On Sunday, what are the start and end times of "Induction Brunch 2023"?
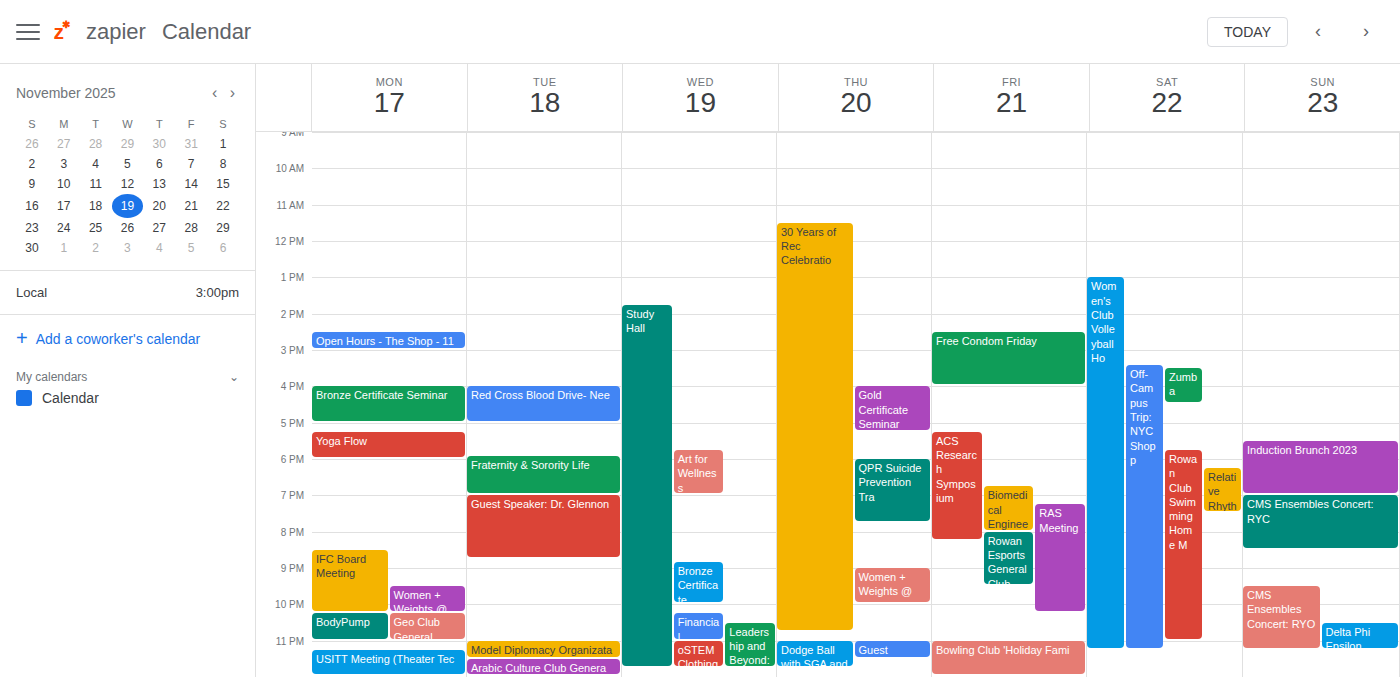
5:30 PM to 7:00 PM